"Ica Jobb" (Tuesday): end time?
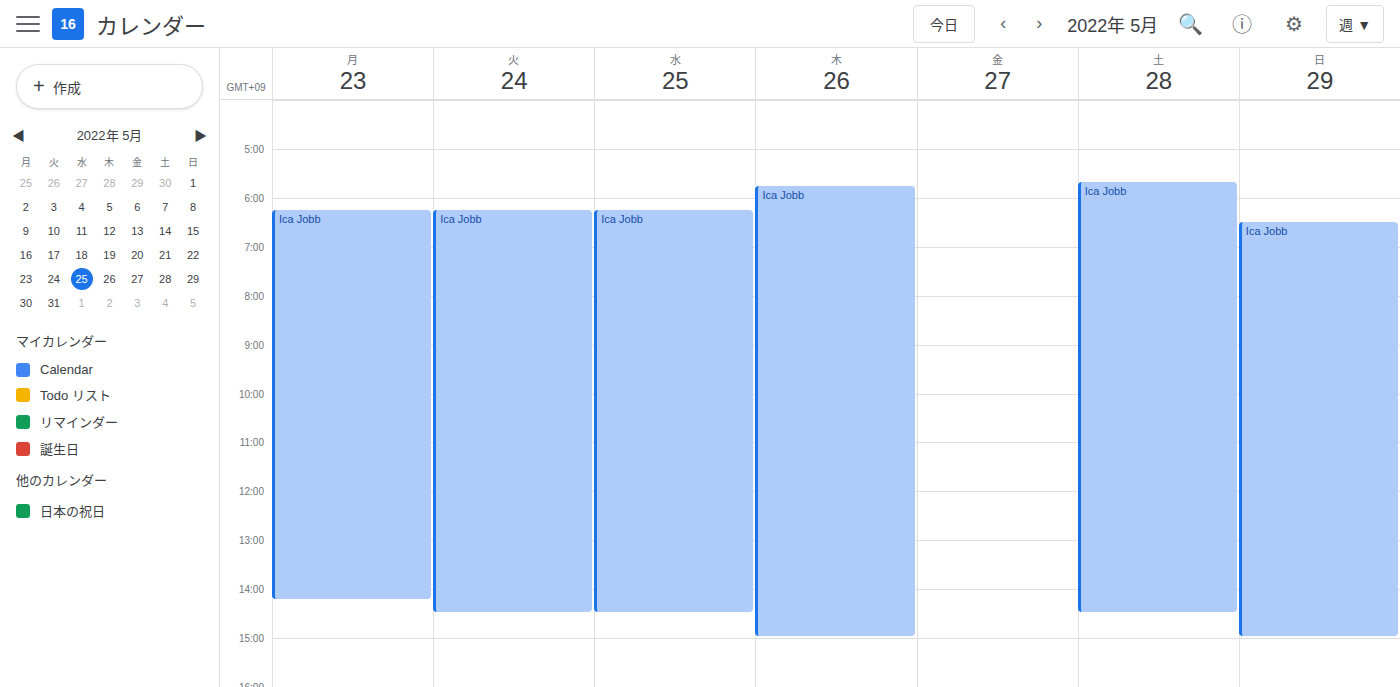
2:30 PM